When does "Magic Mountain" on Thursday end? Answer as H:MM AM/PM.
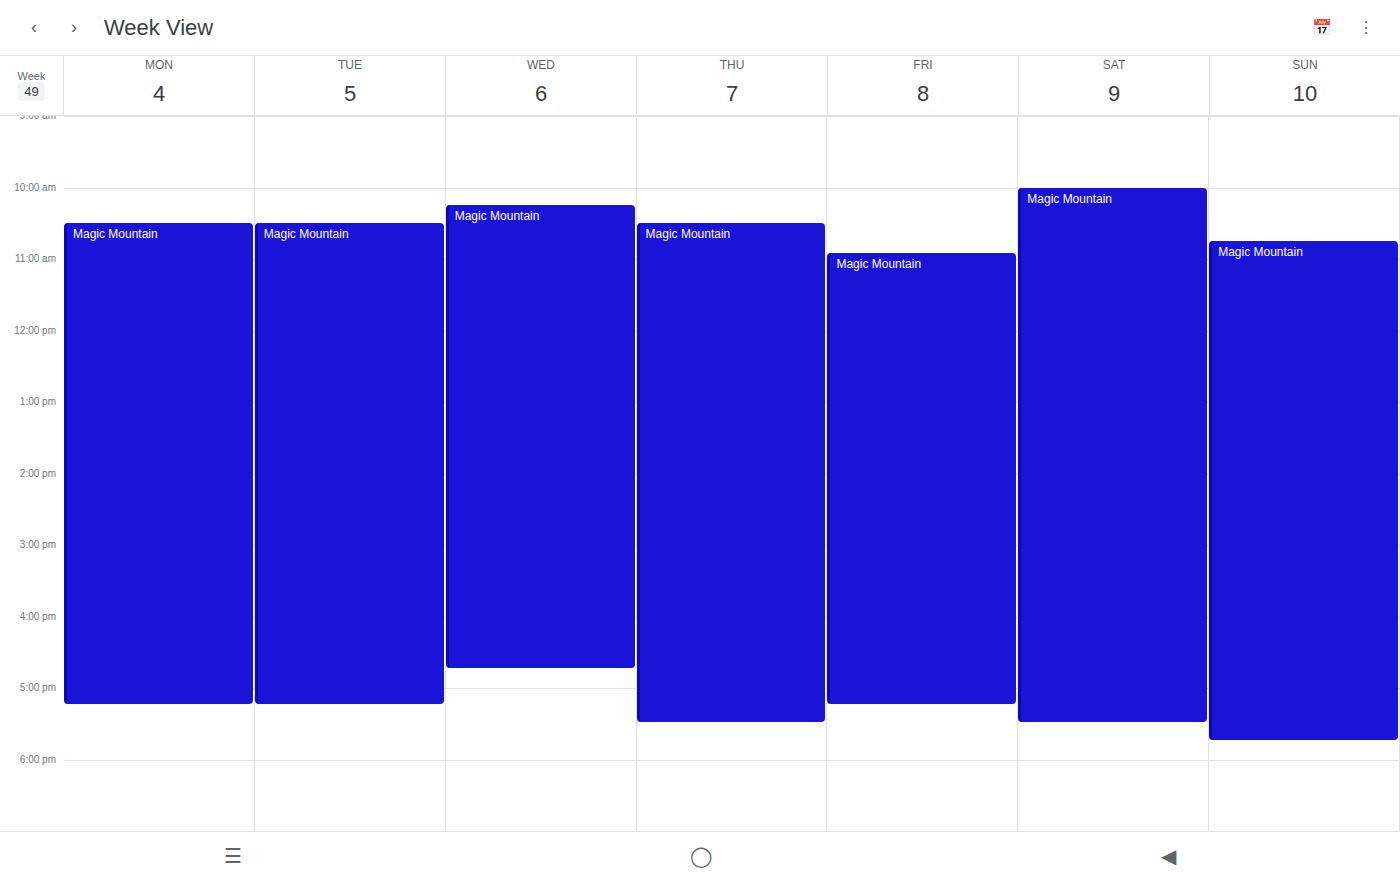
5:30 PM